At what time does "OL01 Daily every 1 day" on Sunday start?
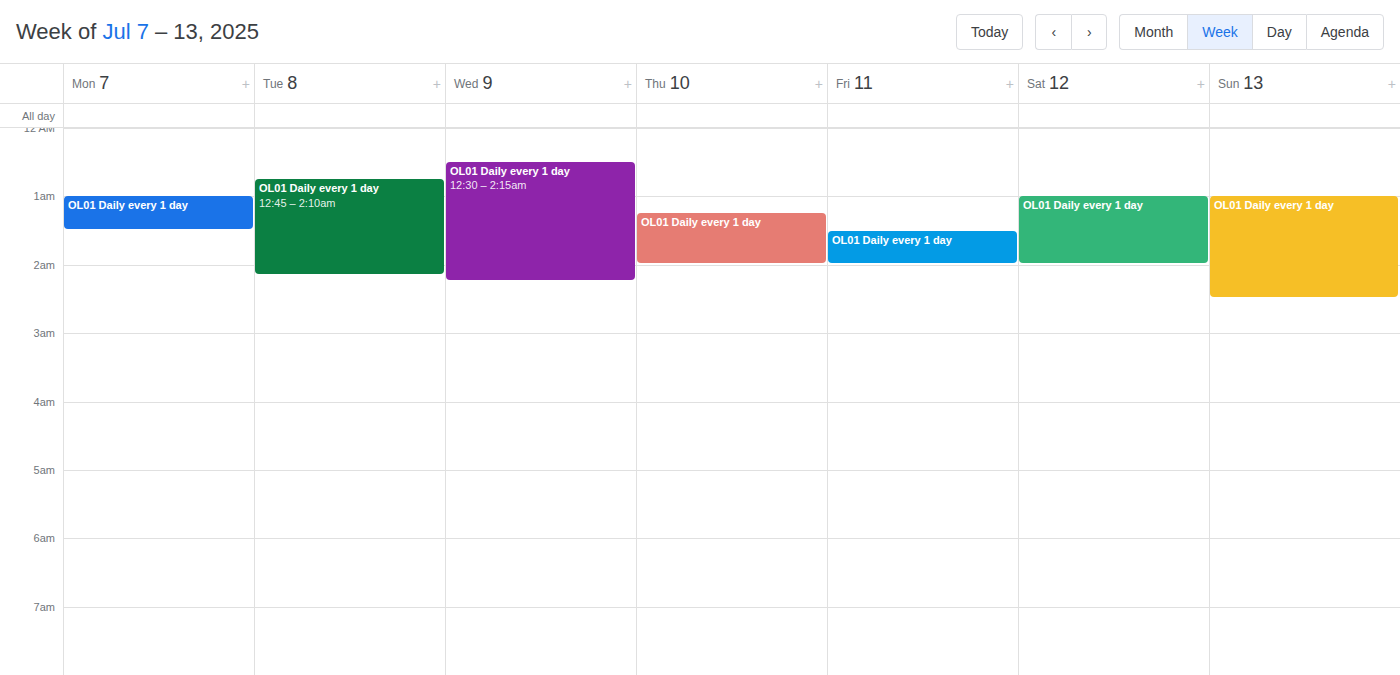
1:00 AM